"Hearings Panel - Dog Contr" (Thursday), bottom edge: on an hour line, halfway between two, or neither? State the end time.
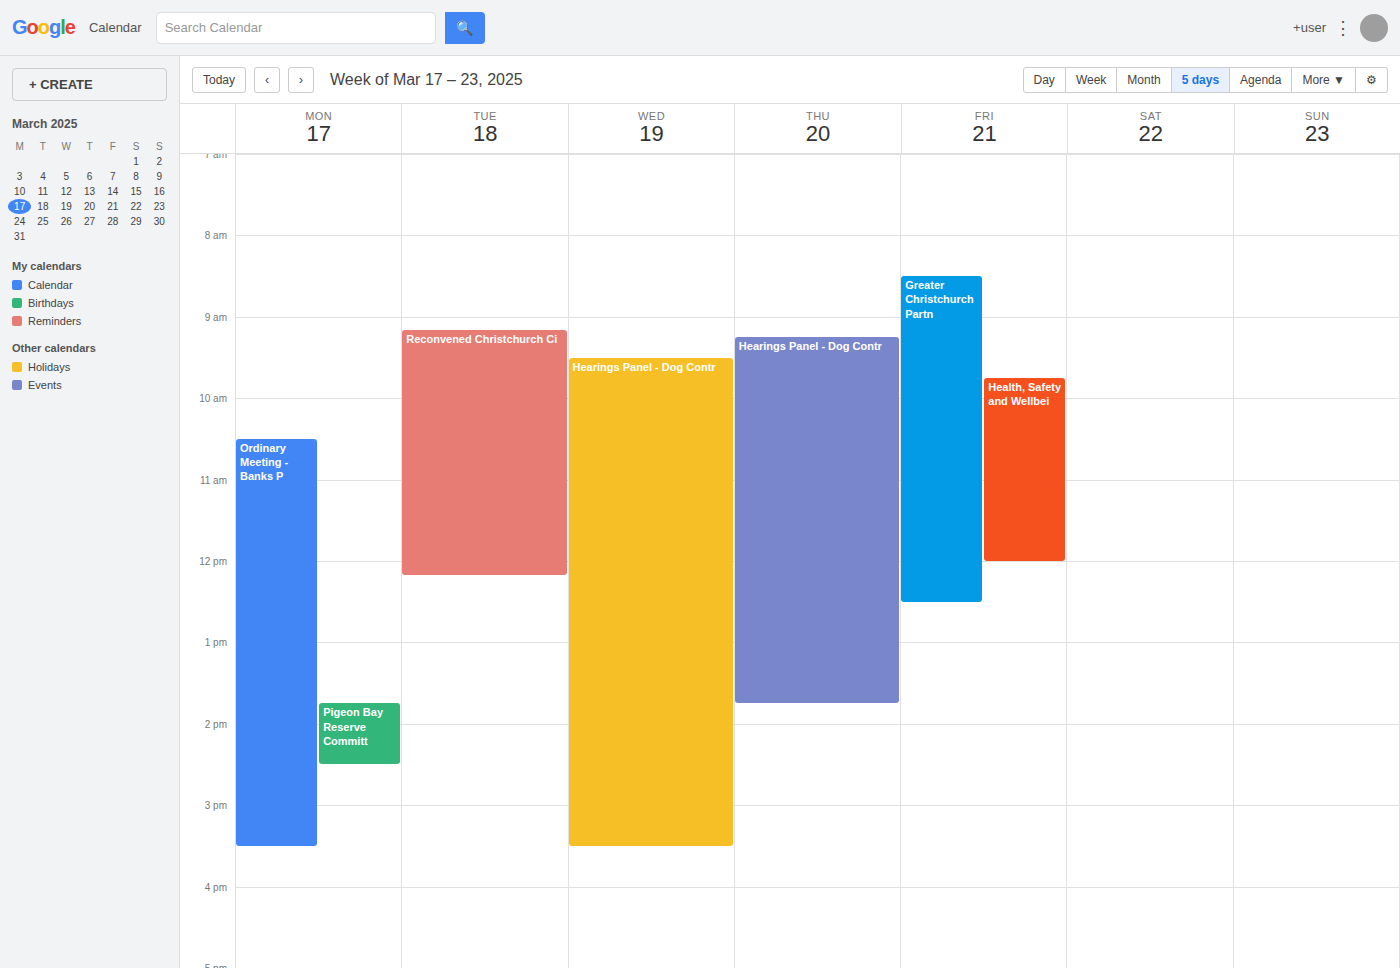
13:45 -- neither: three quarters of the way from the 13:00 line to the 14:00 line.